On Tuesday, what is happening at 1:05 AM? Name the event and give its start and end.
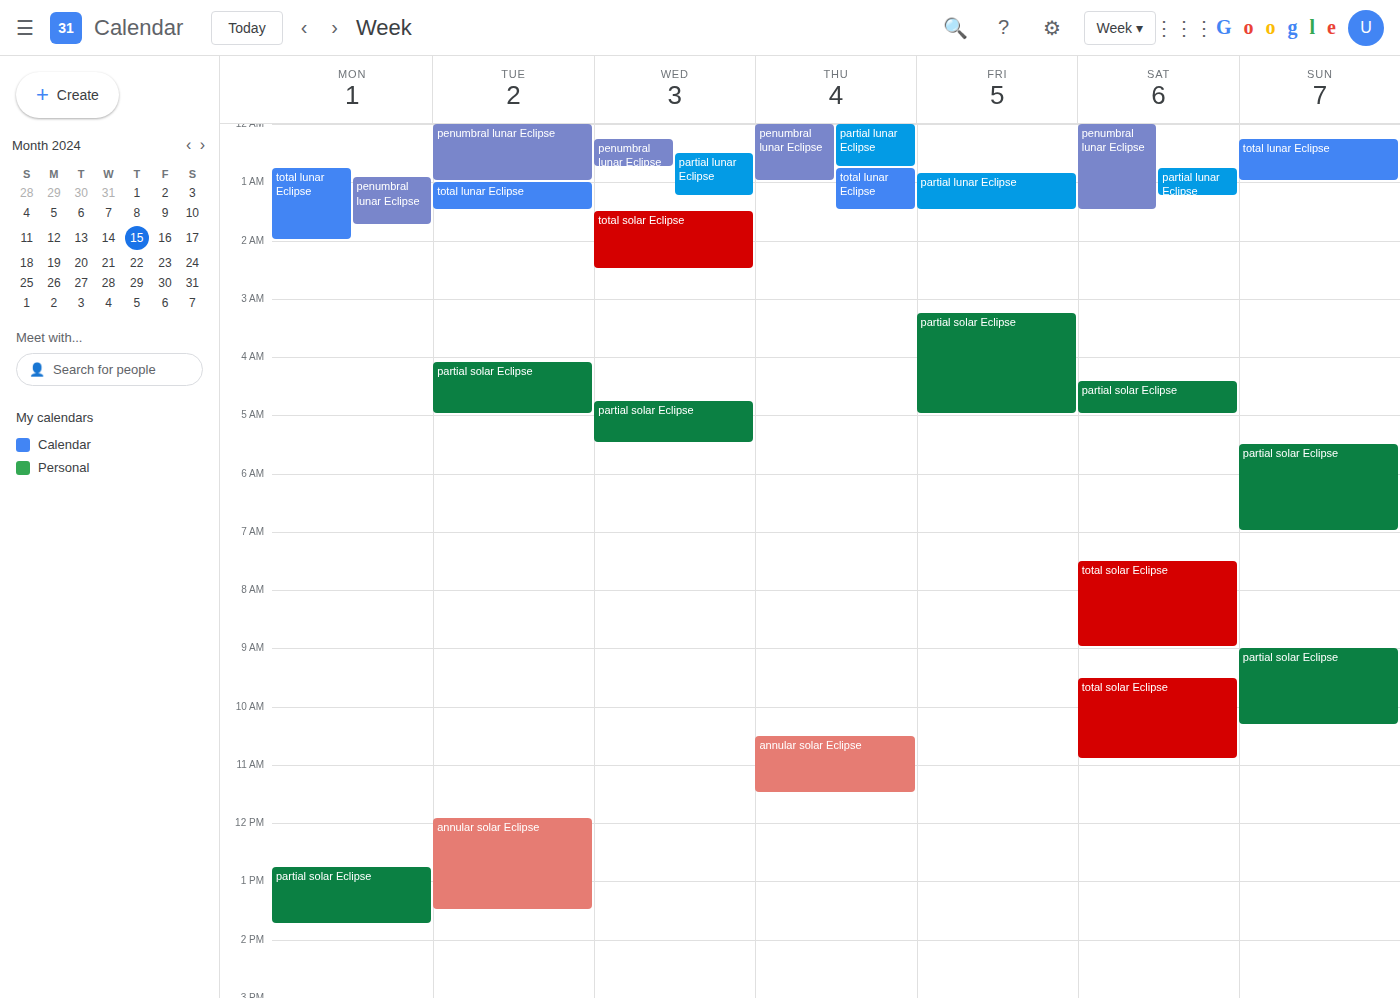
"total lunar Eclipse", 1:00 AM to 1:30 AM